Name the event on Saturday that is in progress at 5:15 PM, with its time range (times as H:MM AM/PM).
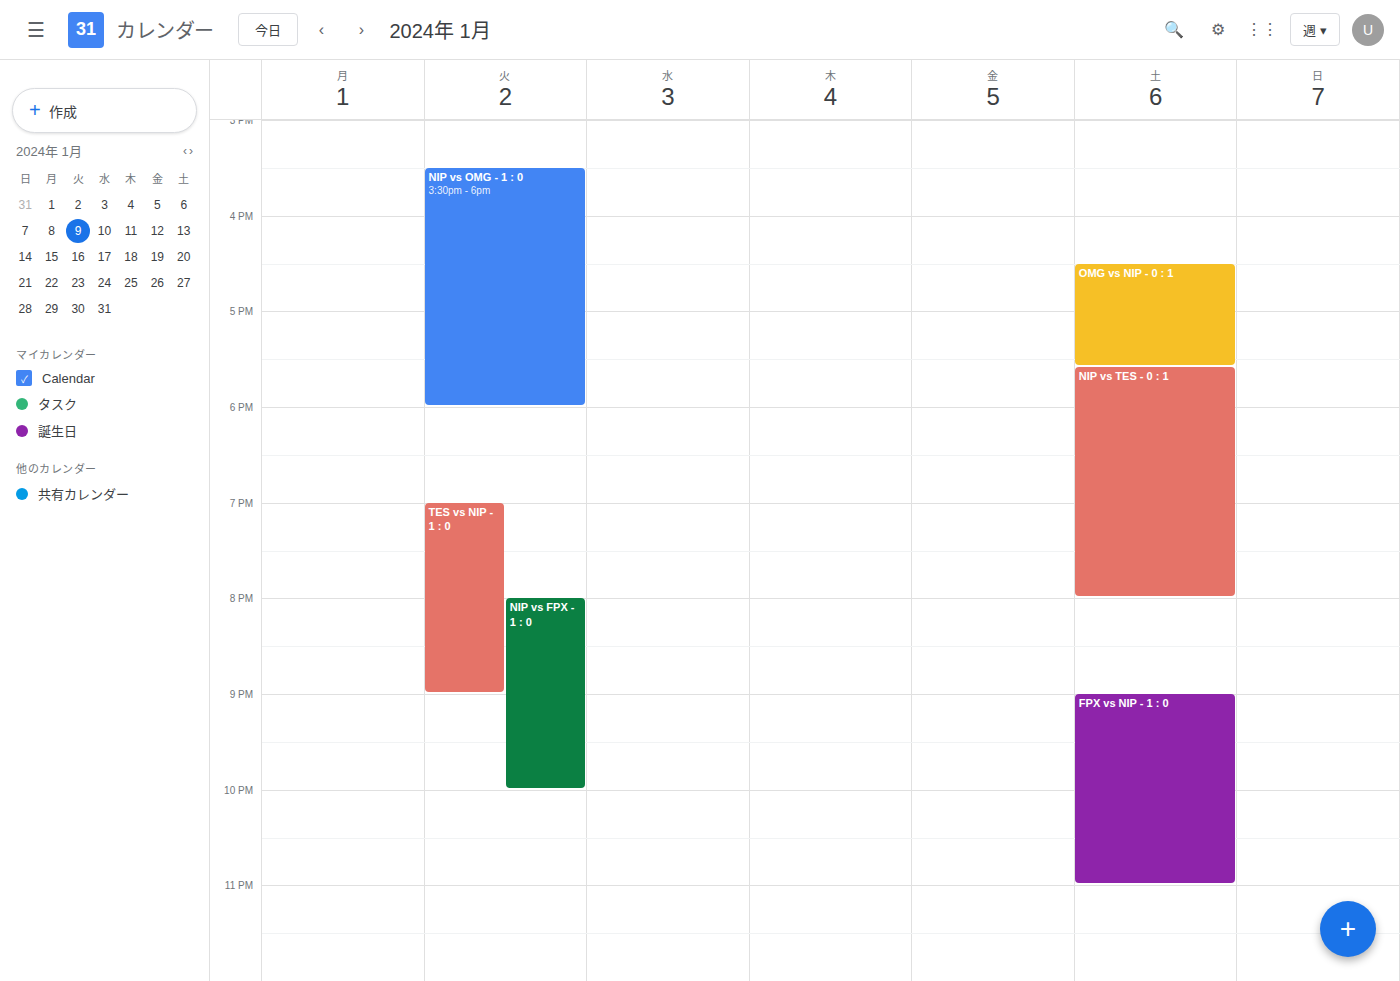
"OMG vs NIP - 0 : 1", 4:30 PM to 5:35 PM